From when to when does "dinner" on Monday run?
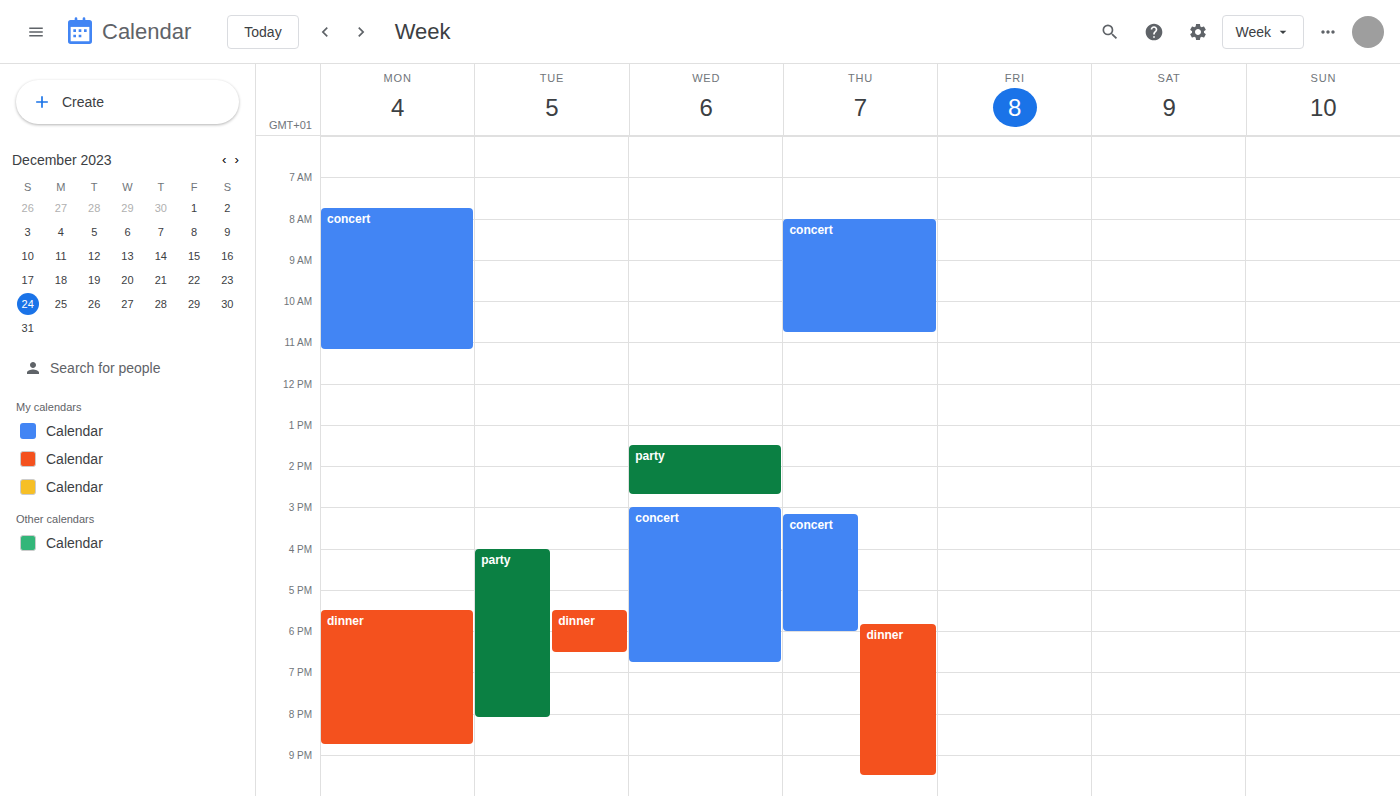
5:30 PM to 8:45 PM